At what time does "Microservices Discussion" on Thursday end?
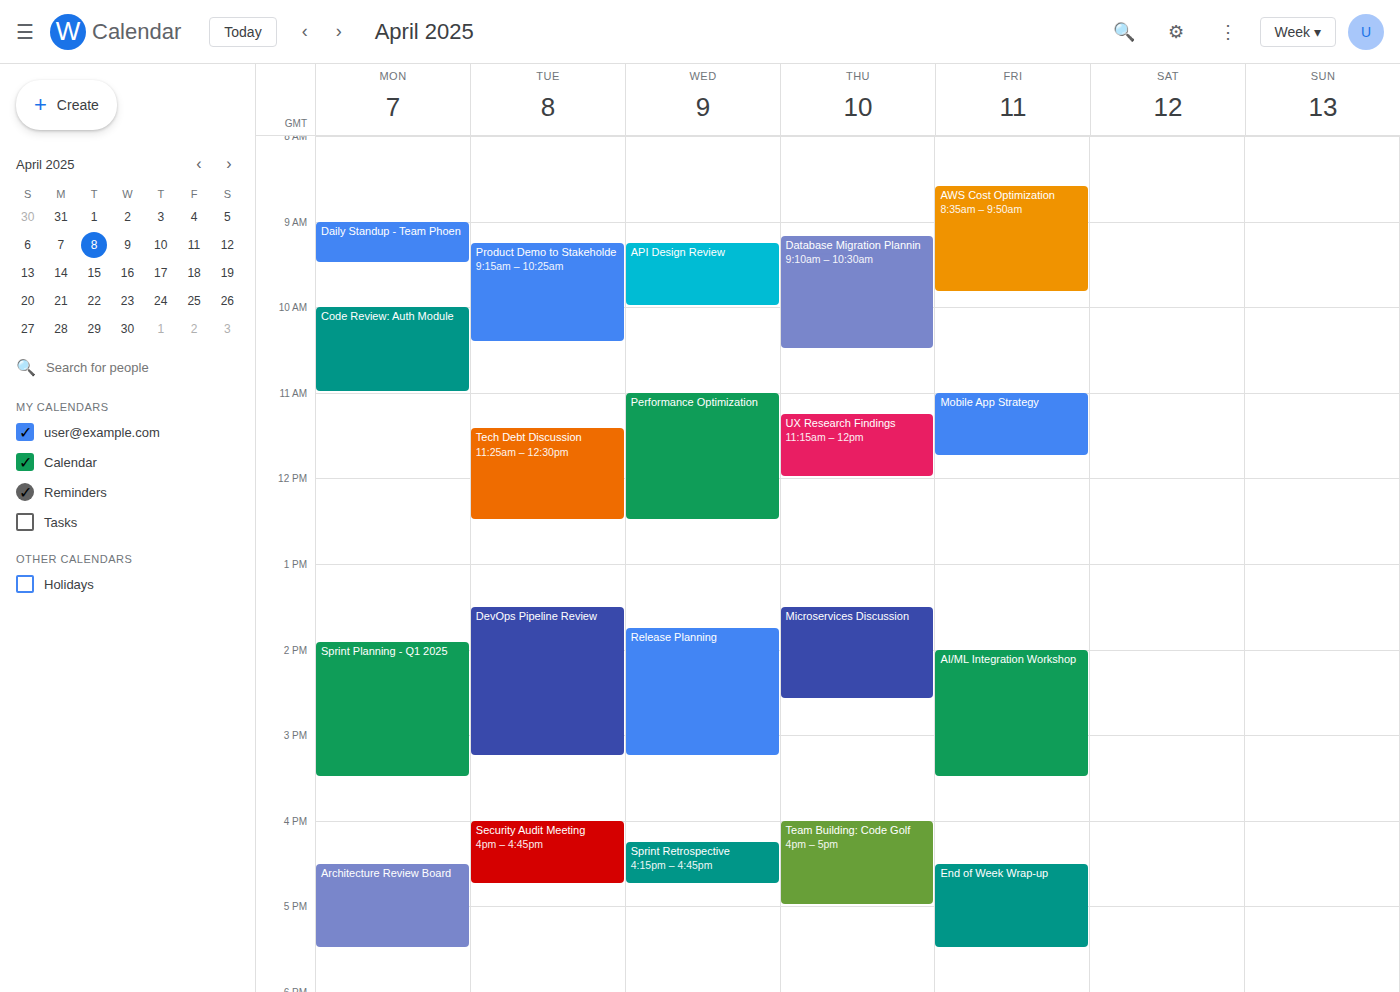
2:35 PM